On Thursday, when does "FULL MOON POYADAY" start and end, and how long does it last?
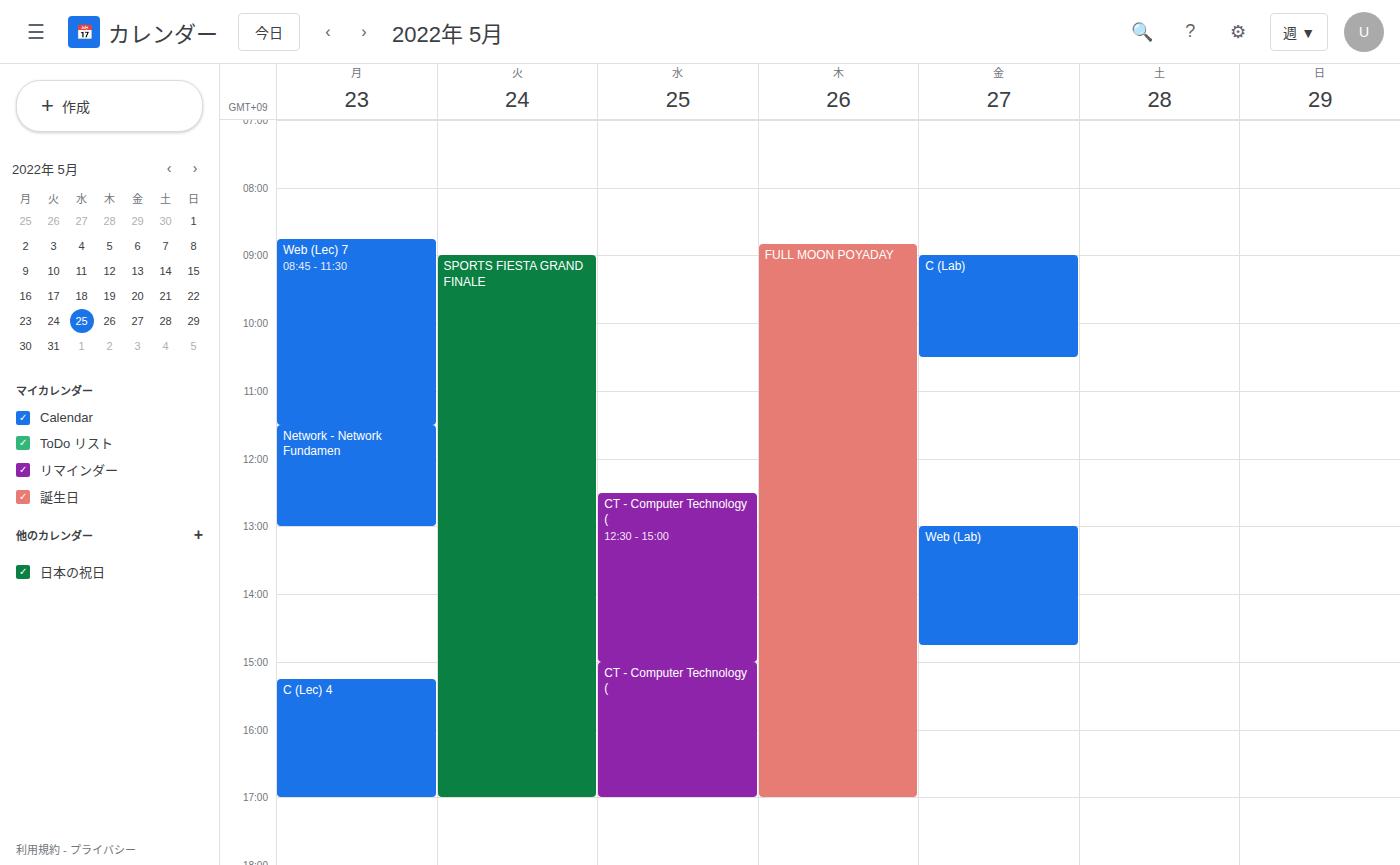
8:50 AM to 5:00 PM, 8 hours 10 minutes